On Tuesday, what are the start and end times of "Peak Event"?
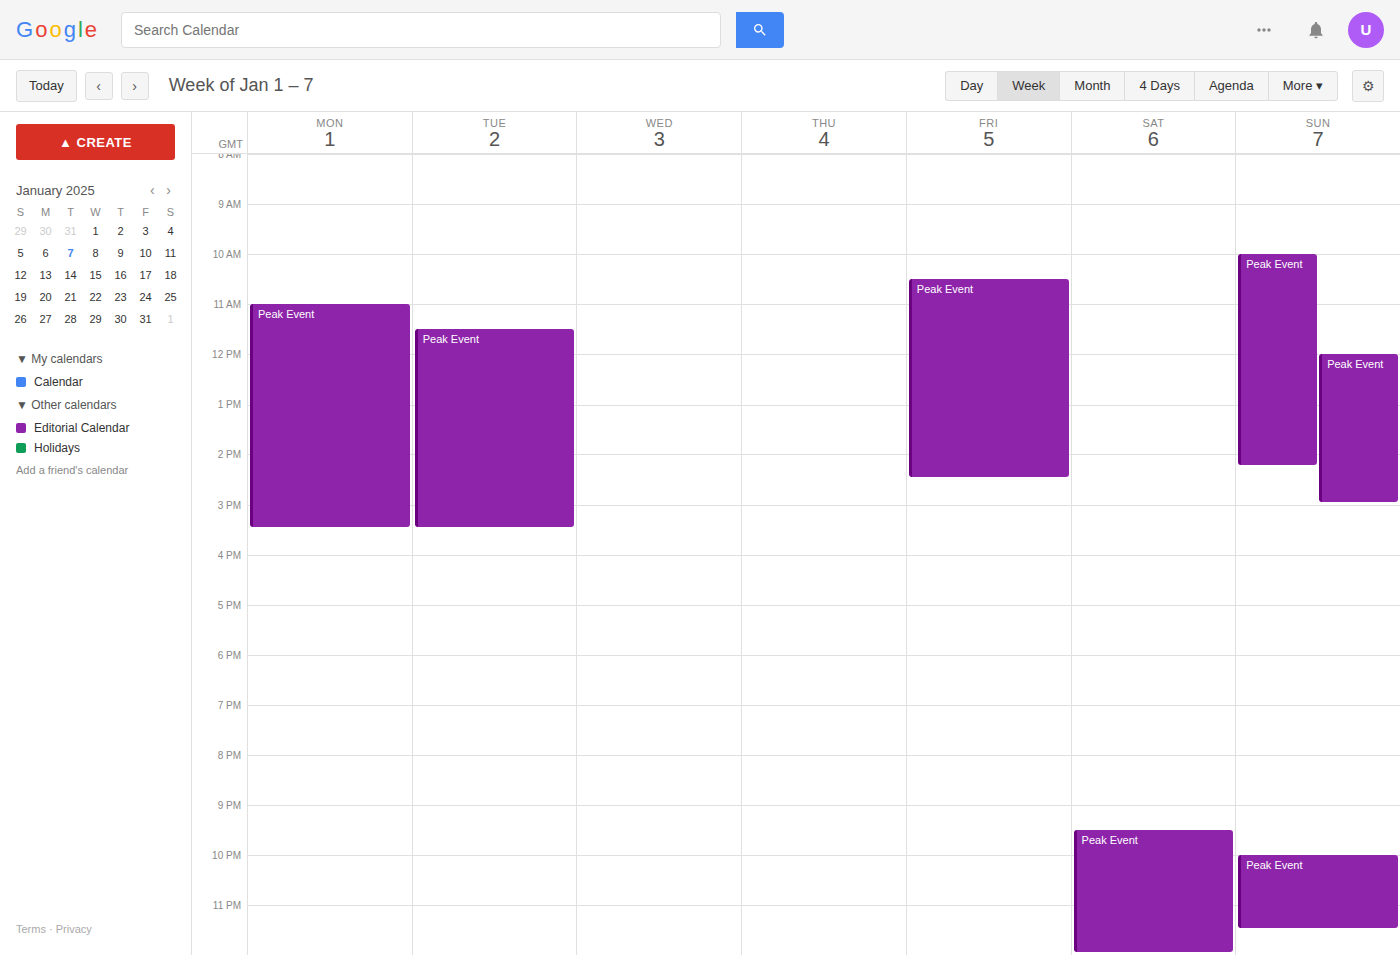
11:30 to 15:30